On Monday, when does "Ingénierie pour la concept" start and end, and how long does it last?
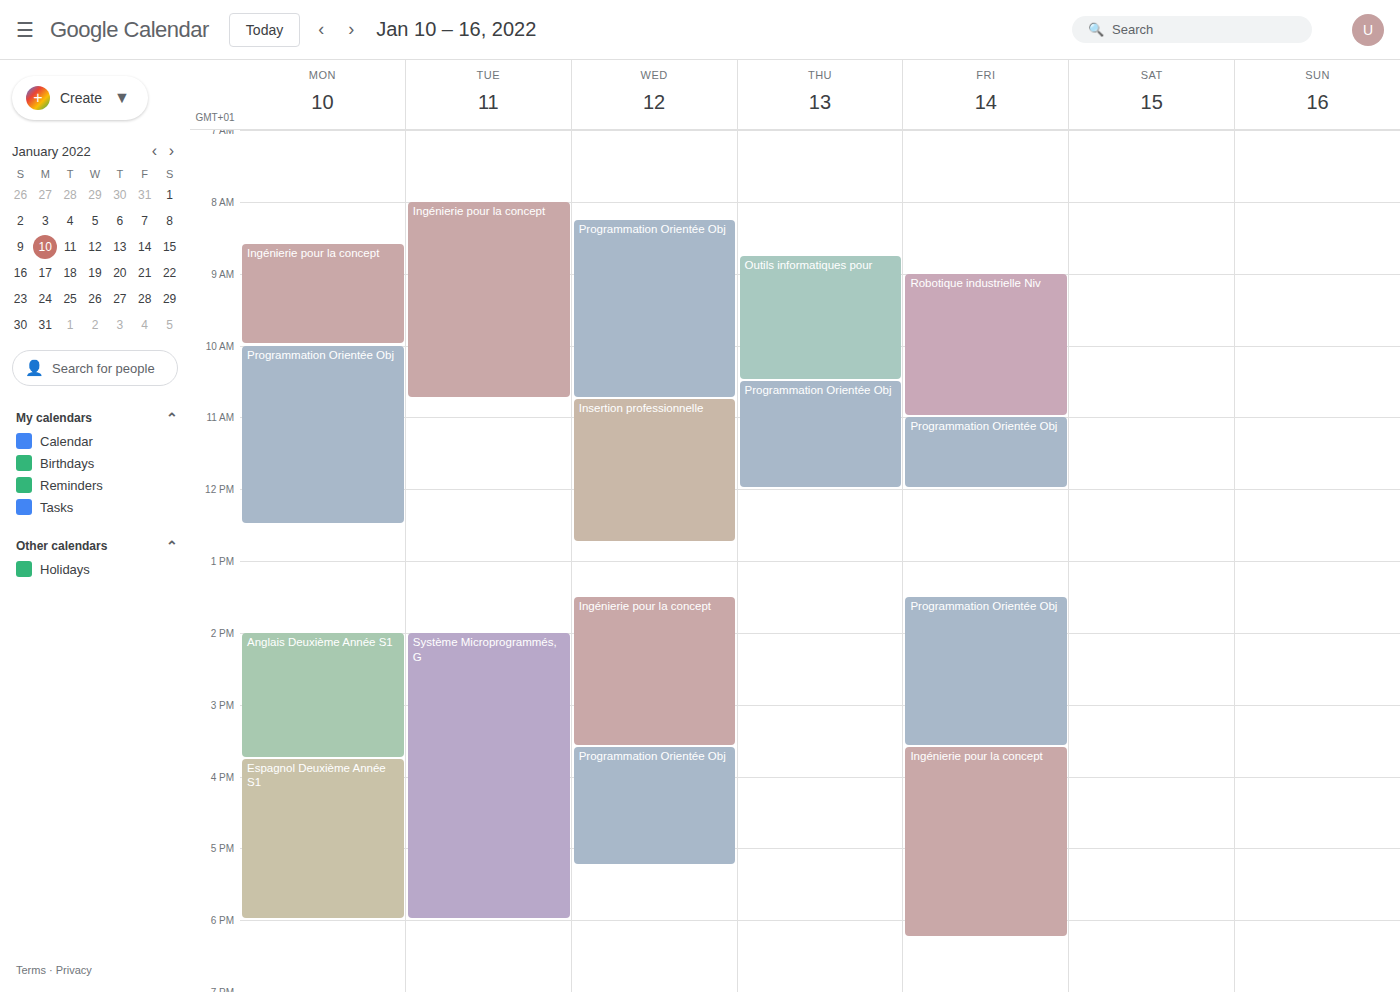
8:35 AM to 10:00 AM, 1 hour 25 minutes